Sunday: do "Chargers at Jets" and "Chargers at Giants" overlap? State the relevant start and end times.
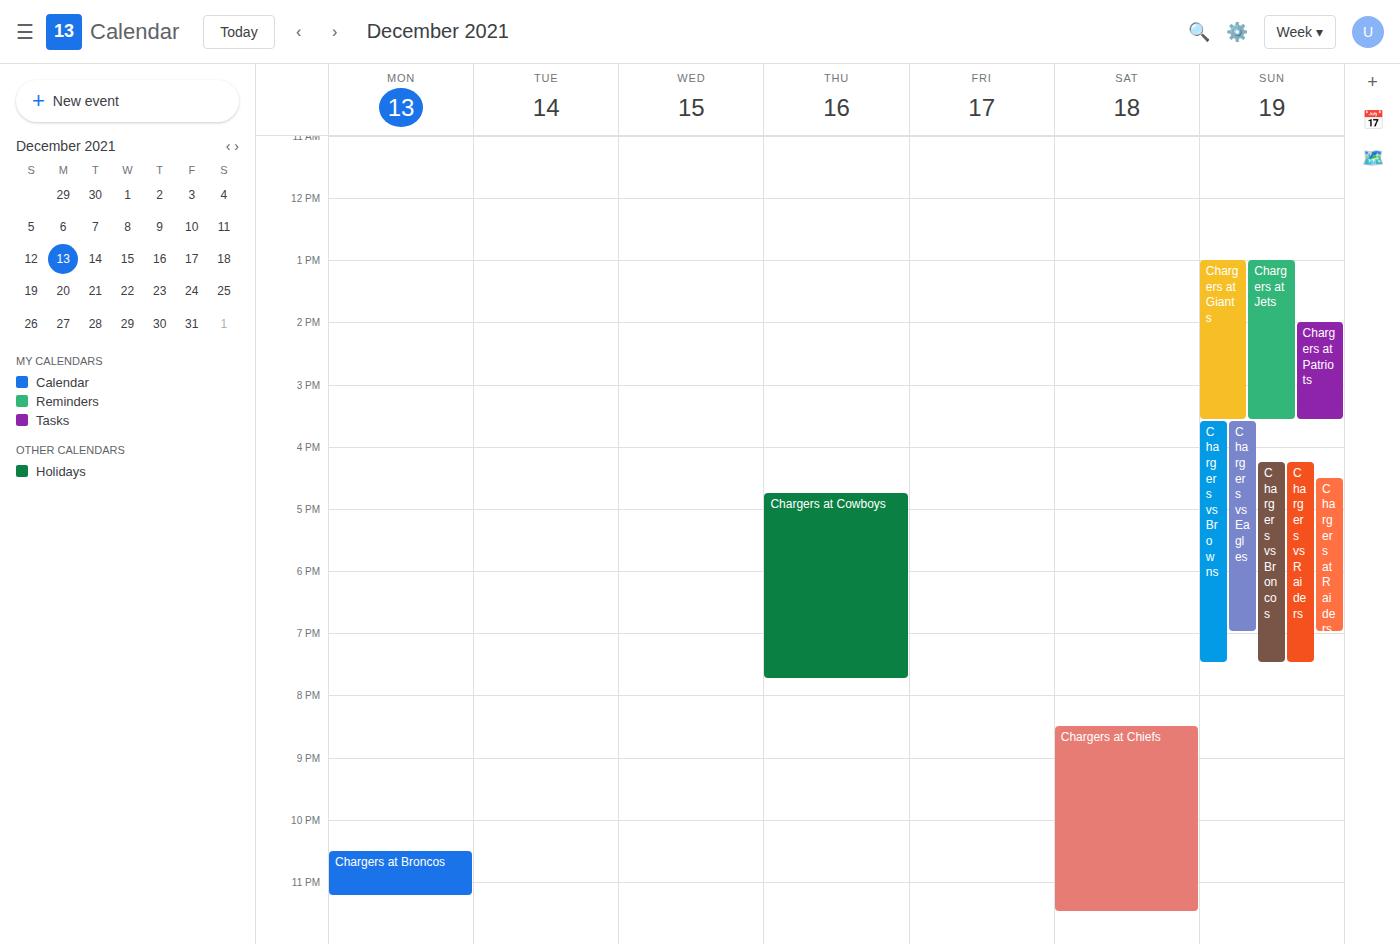
"Chargers at Giants" runs 1:00 PM to 3:35 PM, inside "Chargers at Jets" -- they overlap.